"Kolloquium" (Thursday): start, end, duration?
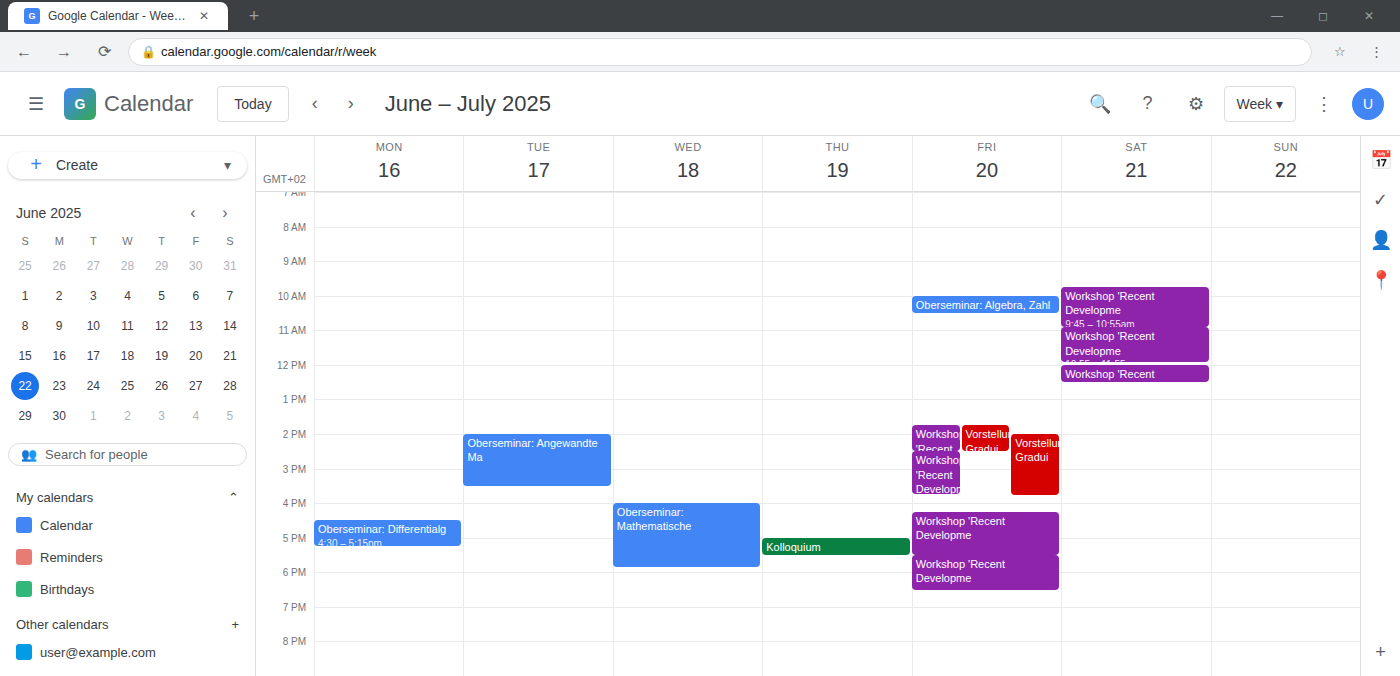
17:00 to 17:30, 30 minutes